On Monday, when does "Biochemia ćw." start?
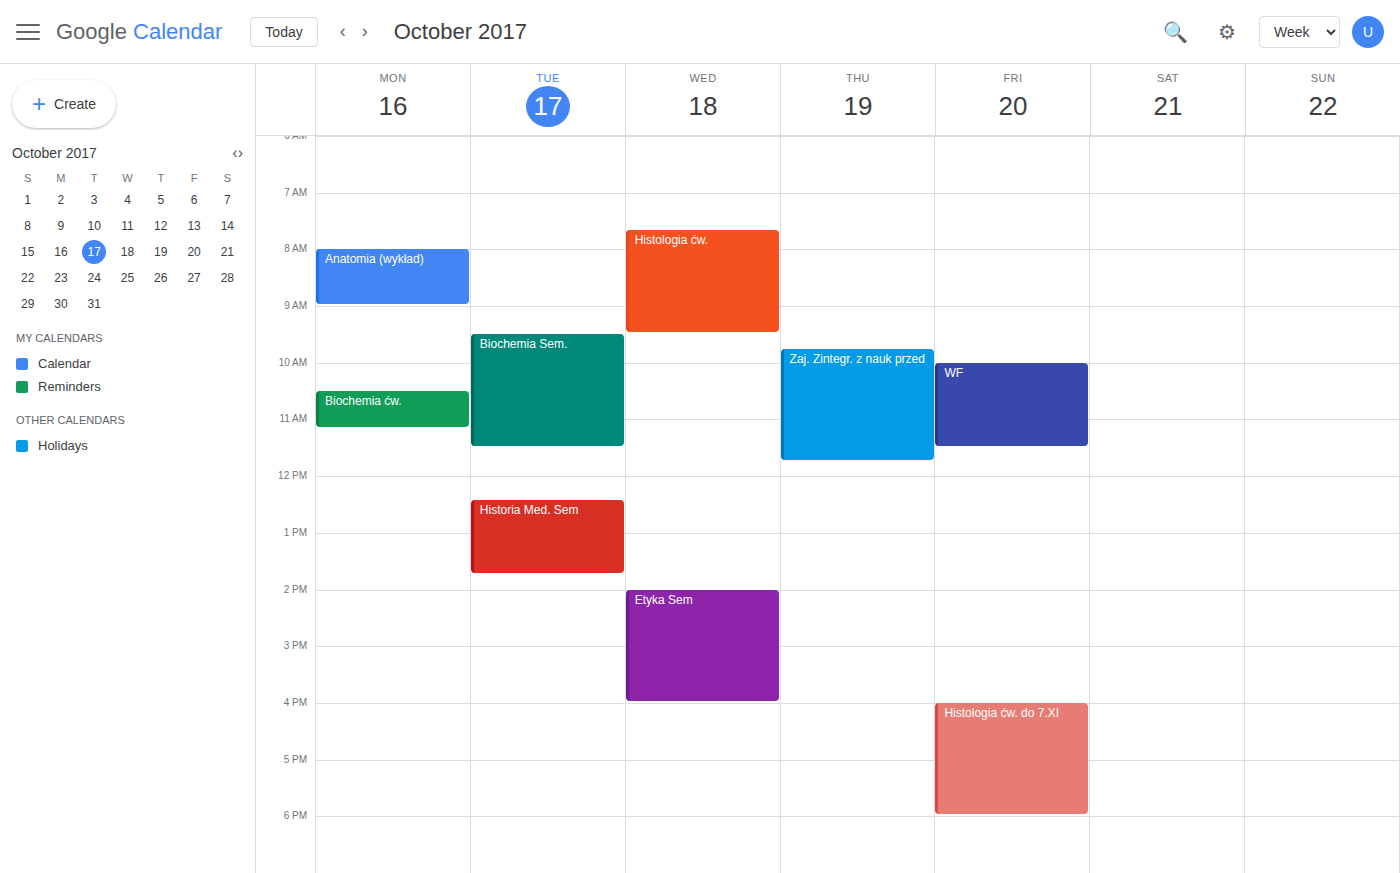
10:30 AM